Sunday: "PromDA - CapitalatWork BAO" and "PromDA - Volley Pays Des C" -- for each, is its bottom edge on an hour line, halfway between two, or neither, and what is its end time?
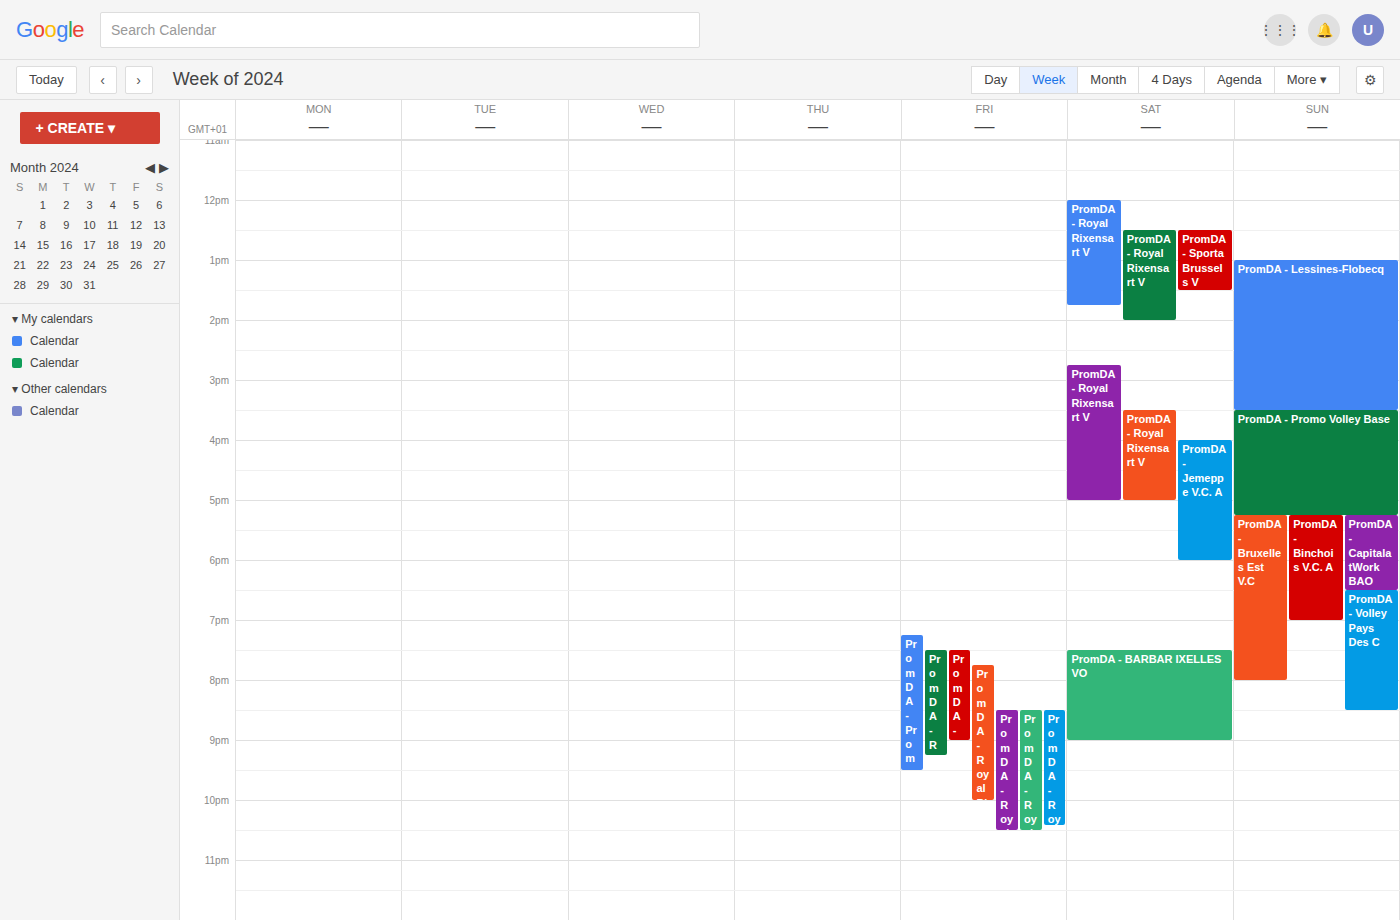
"PromDA - CapitalatWork BAO": 6:30 PM, halfway between the 6 PM and 7 PM lines. "PromDA - Volley Pays Des C": 8:30 PM, halfway between the 8 PM and 9 PM lines.